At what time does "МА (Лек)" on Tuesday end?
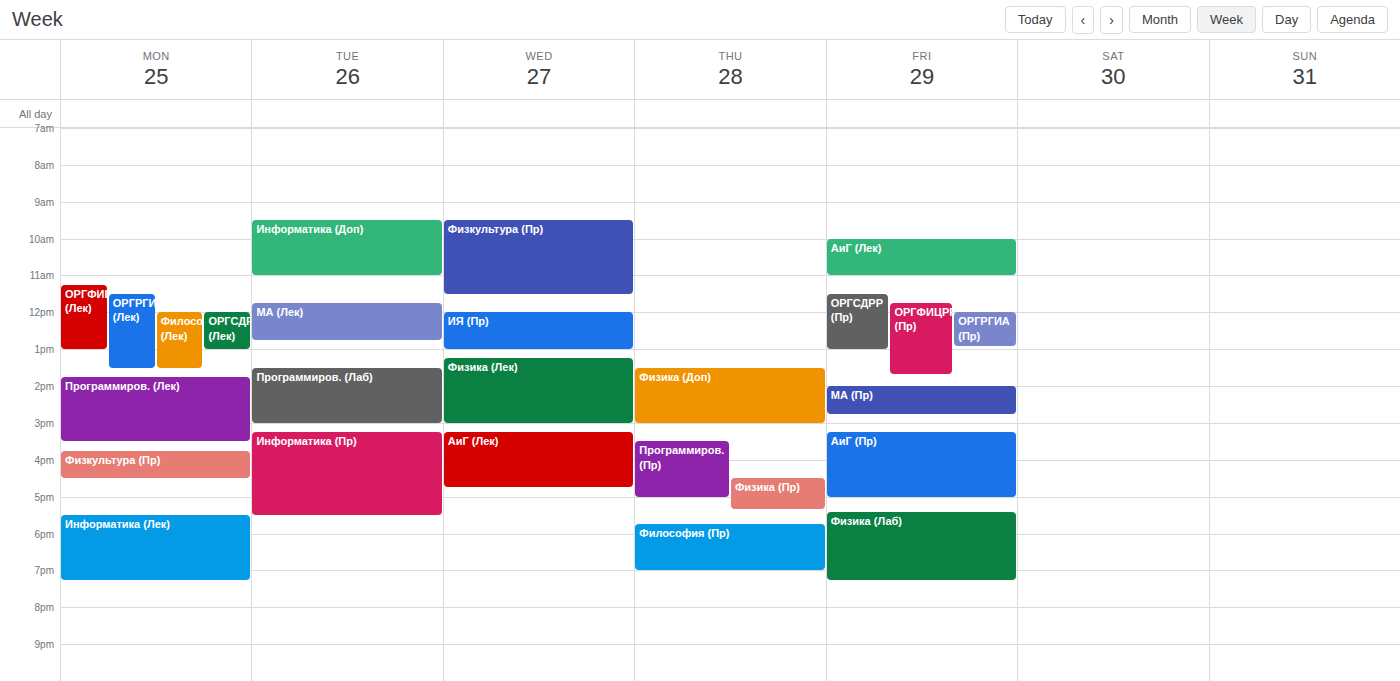
12:45 PM